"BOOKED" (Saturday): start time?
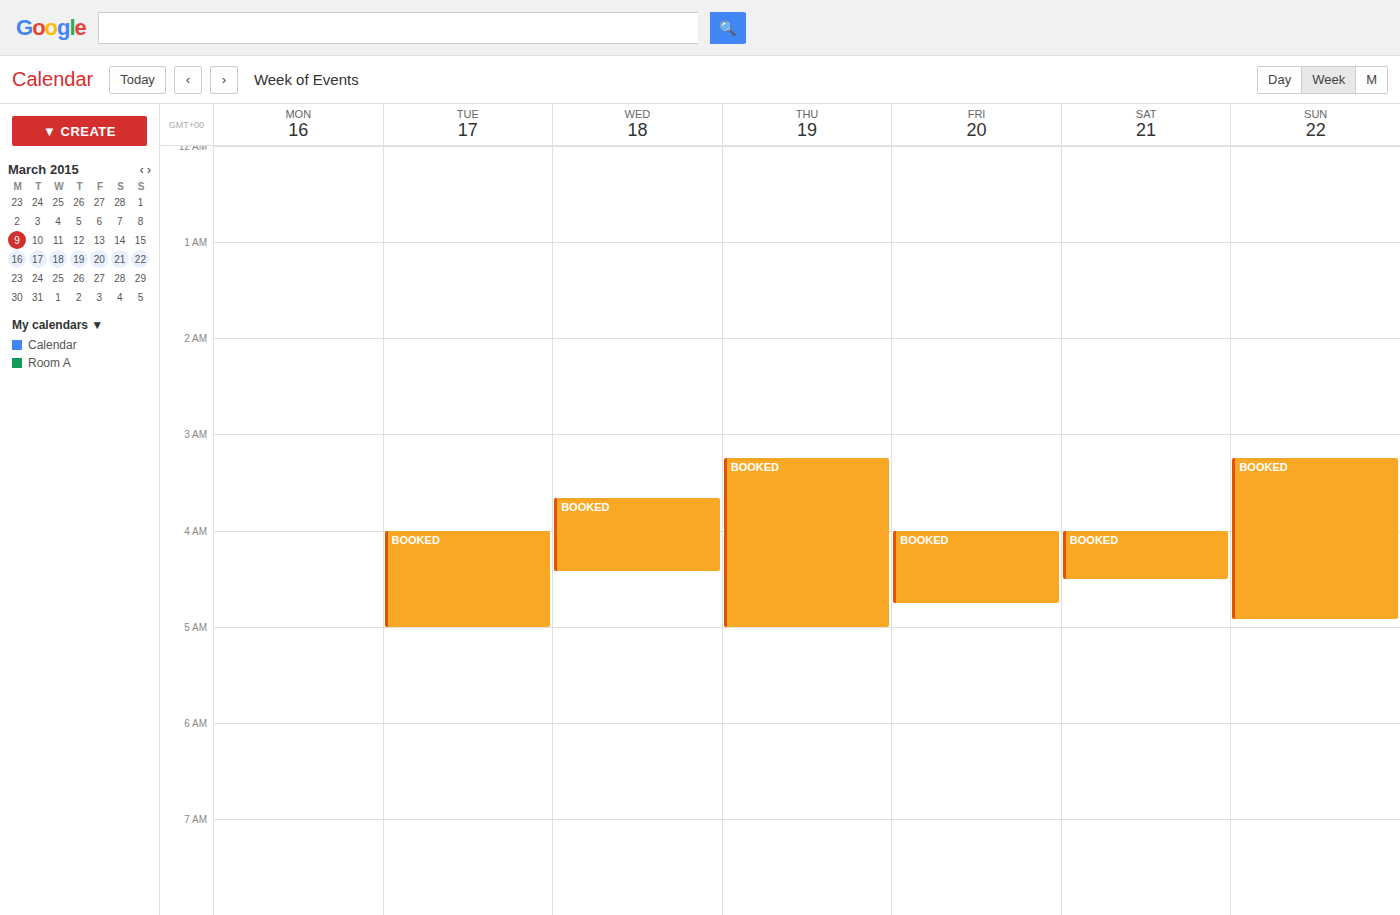
4:00 AM